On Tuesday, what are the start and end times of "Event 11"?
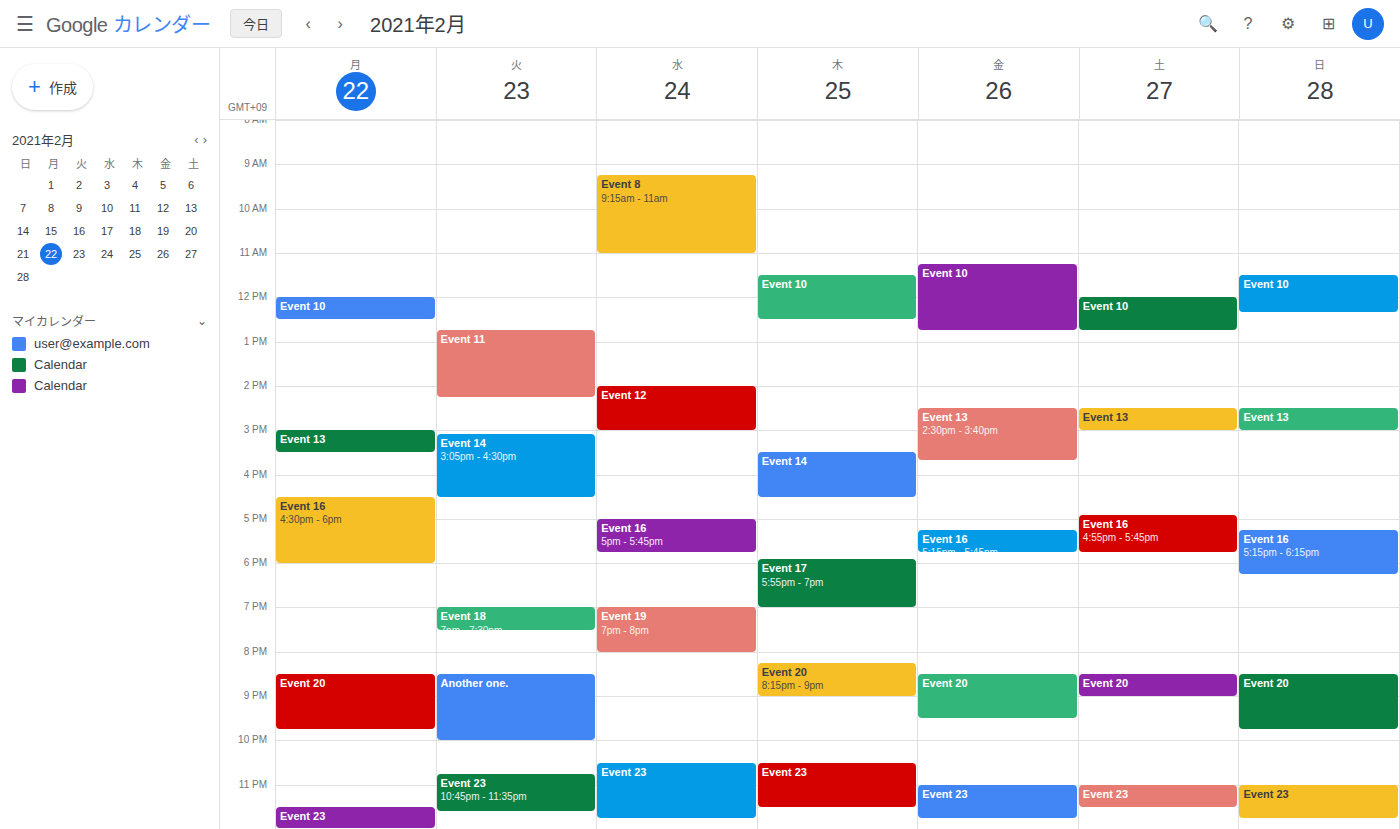
12:45 to 14:15